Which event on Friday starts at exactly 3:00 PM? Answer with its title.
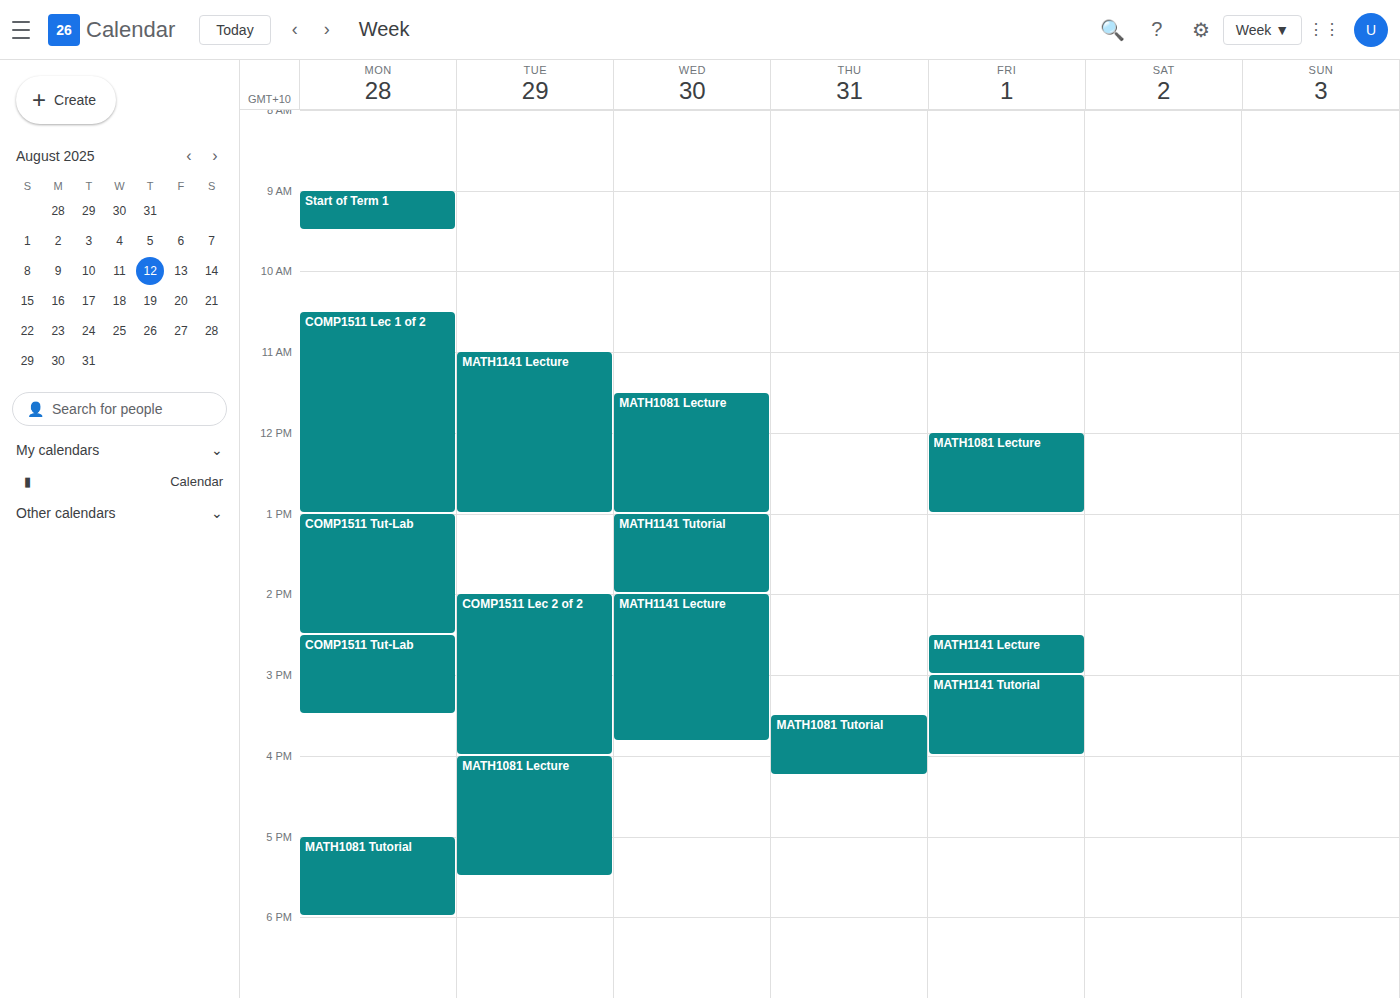
"MATH1141 Tutorial"